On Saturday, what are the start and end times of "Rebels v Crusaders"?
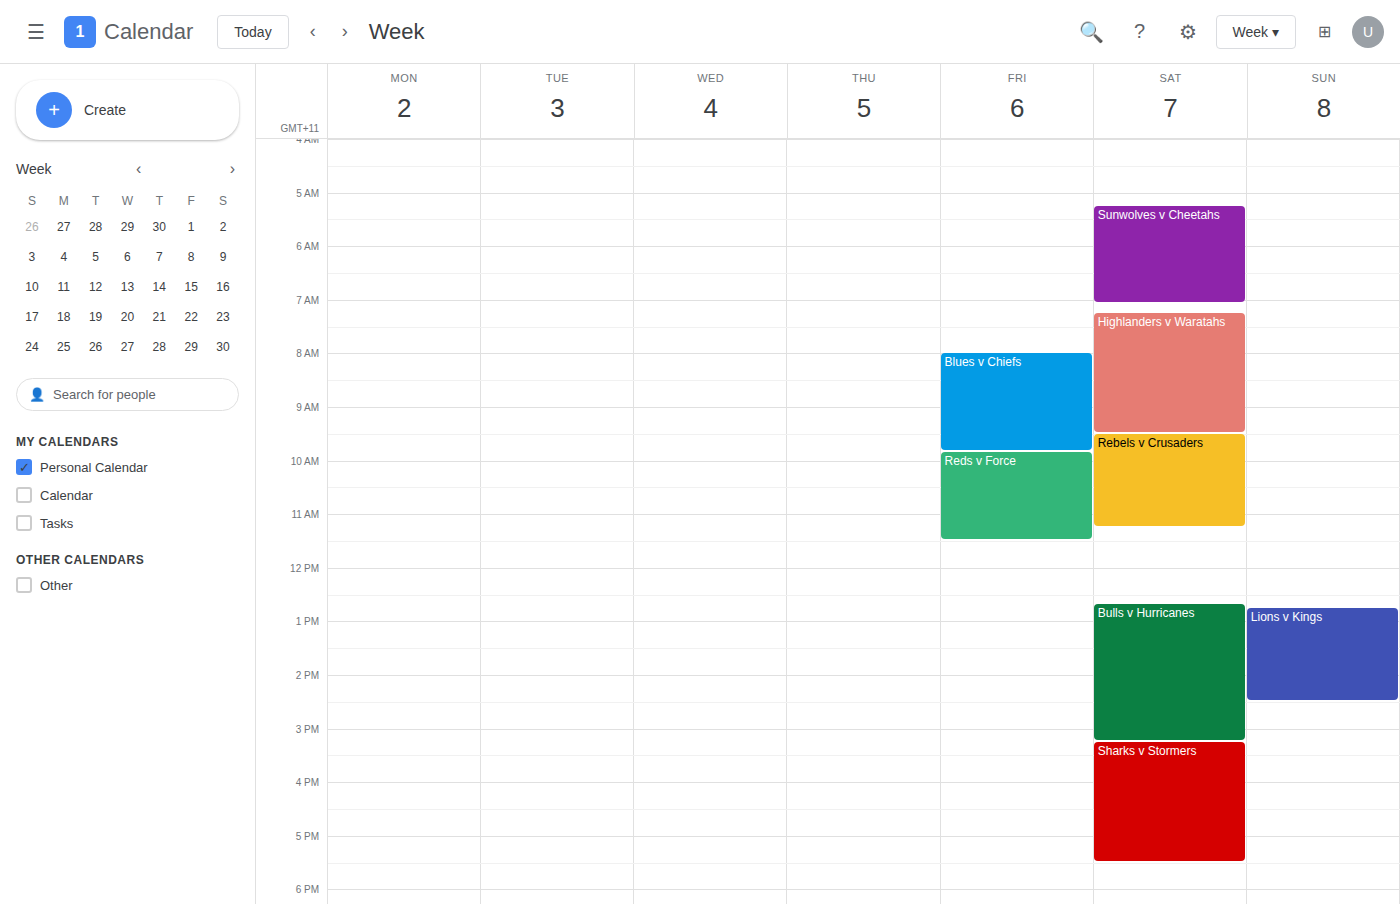
9:30 AM to 11:15 AM